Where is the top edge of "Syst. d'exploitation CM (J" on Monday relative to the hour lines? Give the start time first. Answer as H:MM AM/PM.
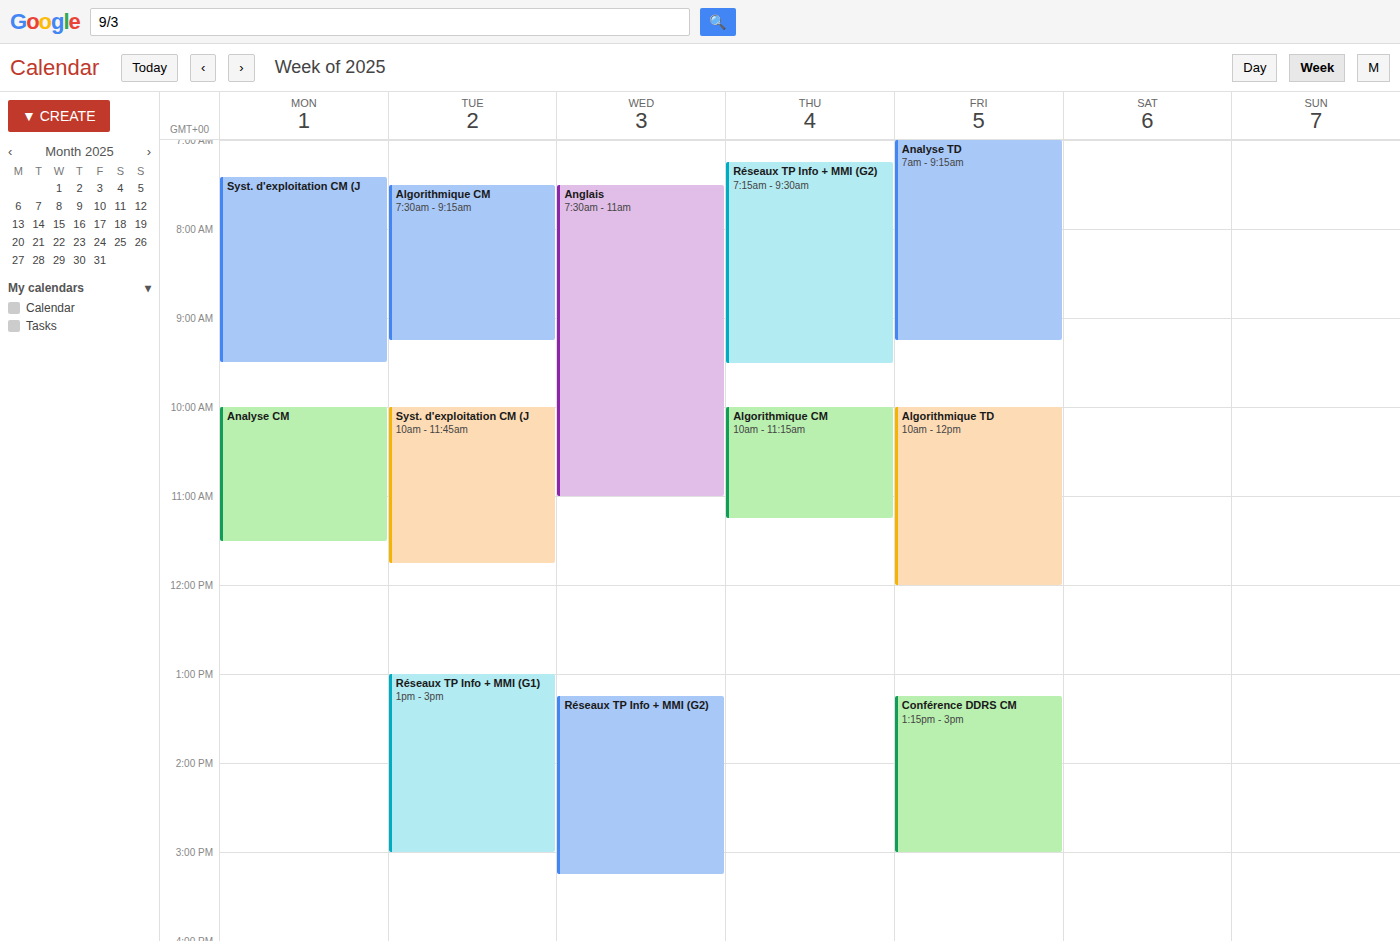
7:25 AM -- neither: 25 minutes below the 7 AM line and 35 minutes above the 8 AM line.